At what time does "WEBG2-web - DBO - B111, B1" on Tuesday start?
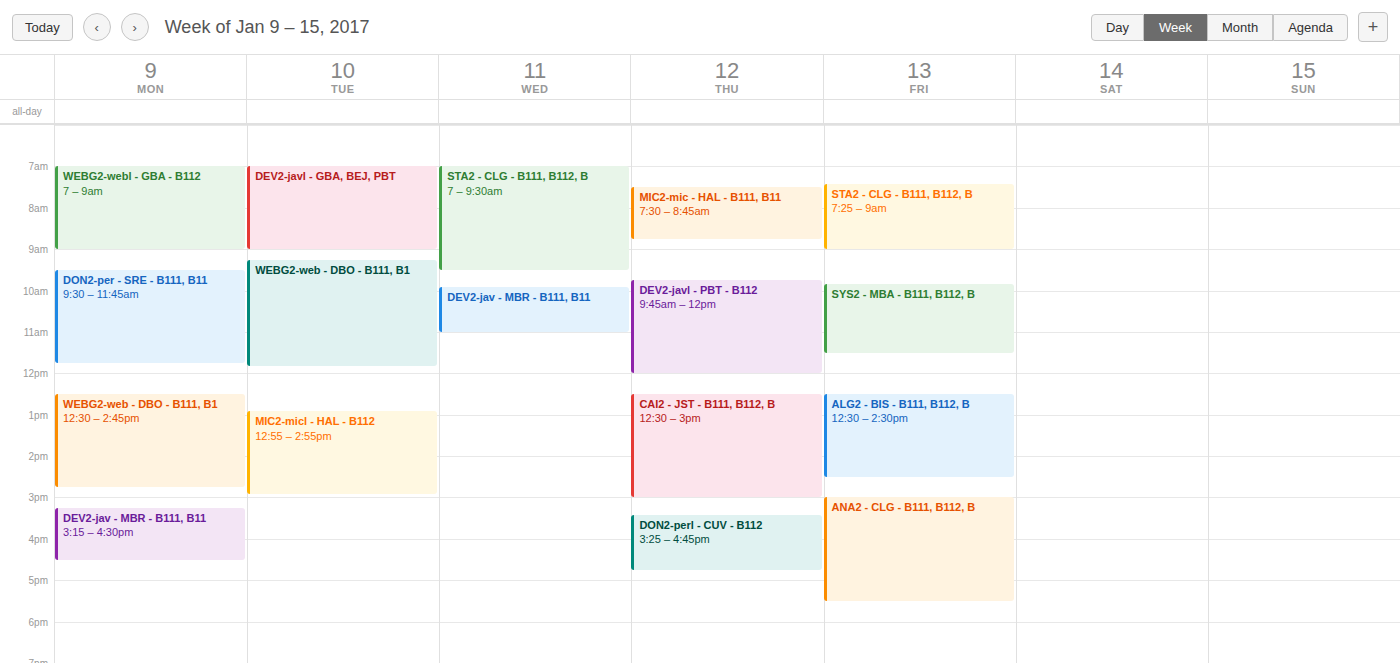
9:15 AM